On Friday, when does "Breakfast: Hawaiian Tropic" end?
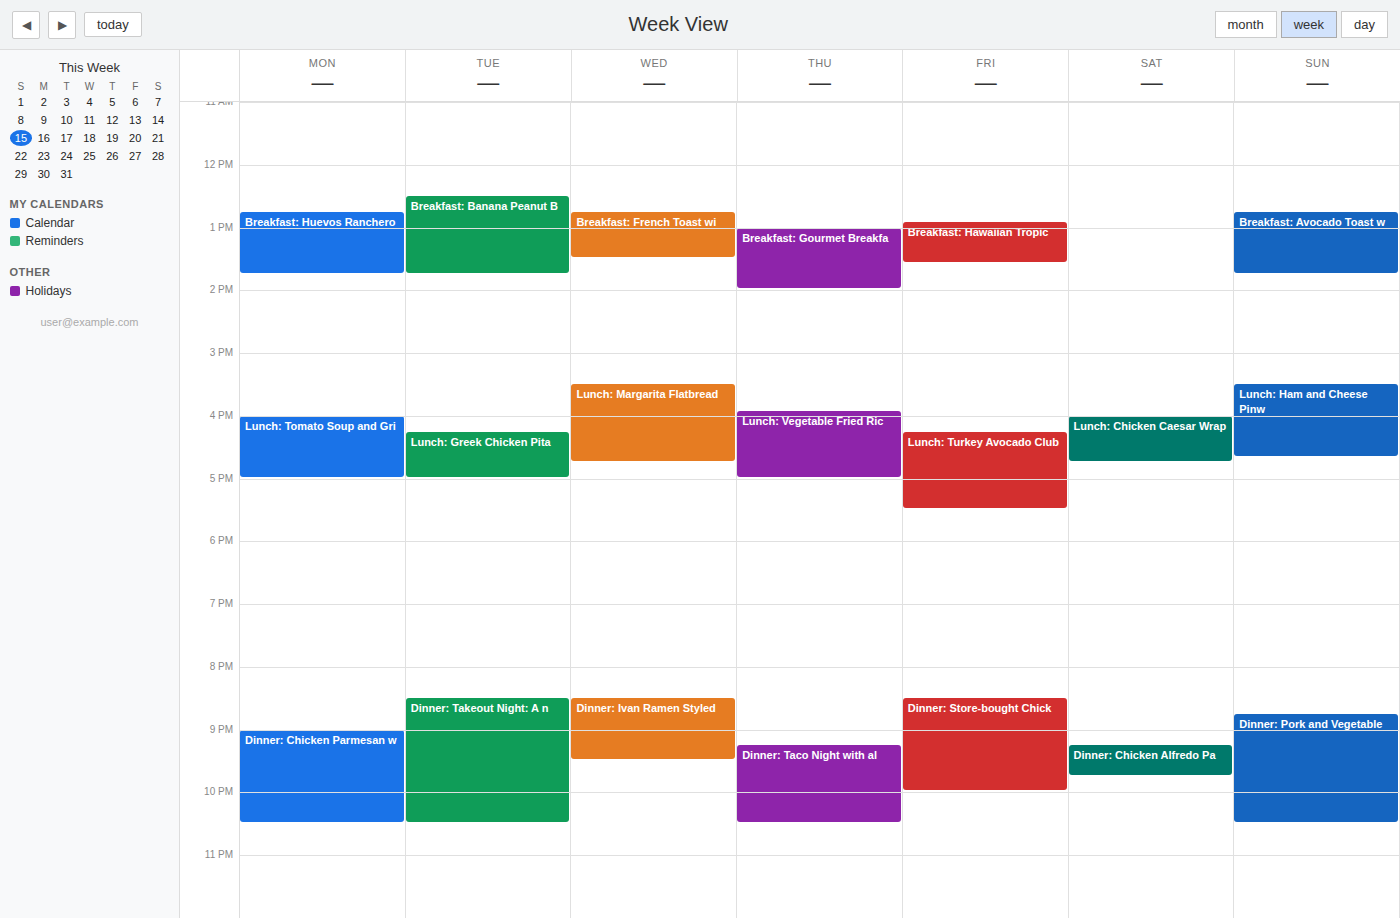
1:35 PM